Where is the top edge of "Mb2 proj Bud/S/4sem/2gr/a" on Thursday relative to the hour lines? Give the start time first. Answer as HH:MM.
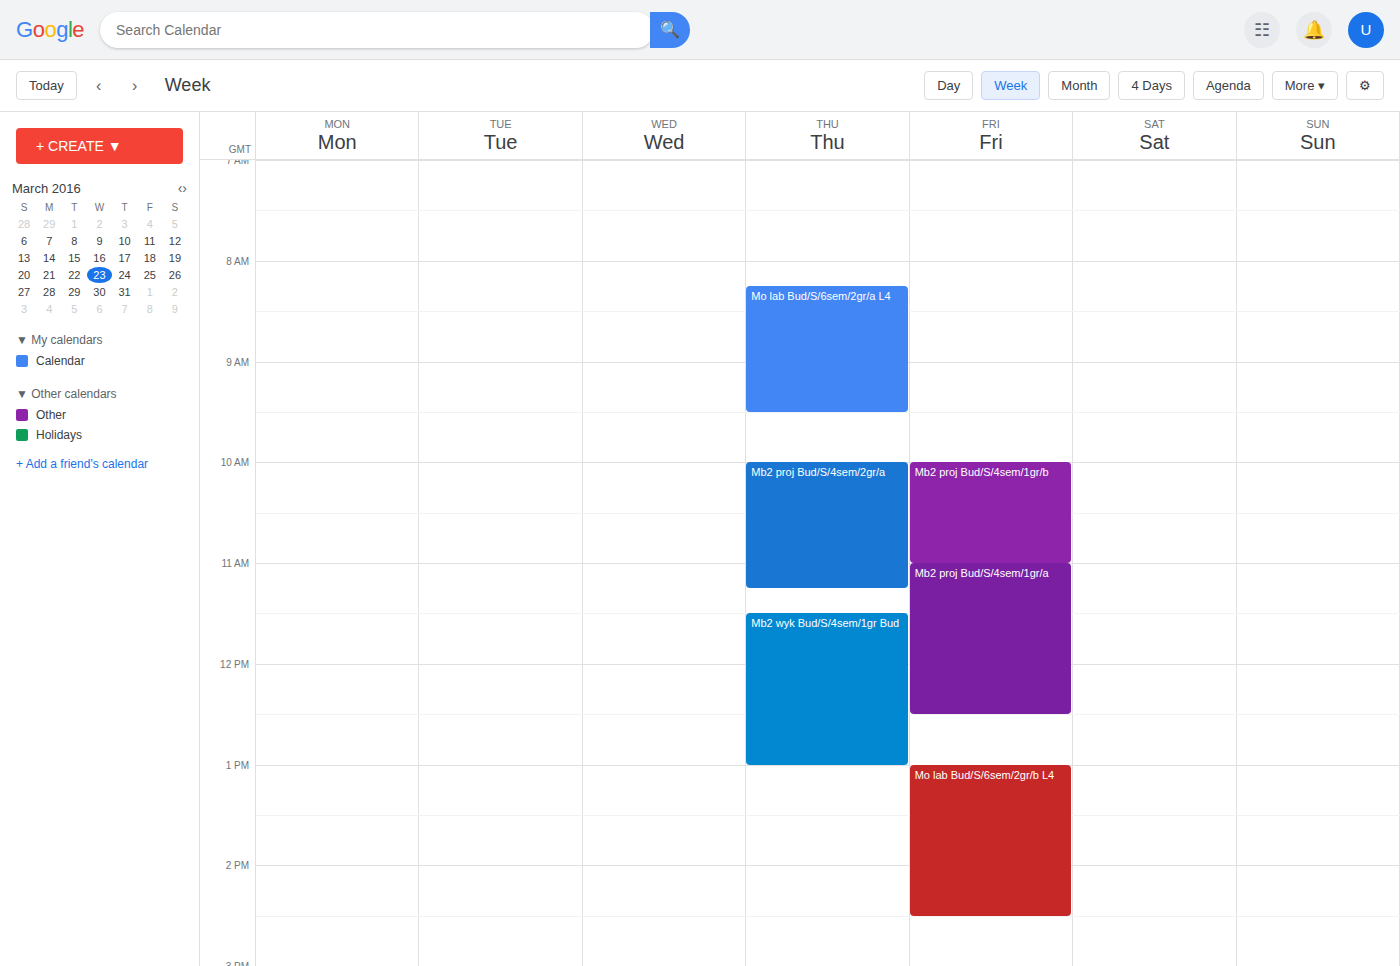
10:00 -- exactly on the 10:00 line.